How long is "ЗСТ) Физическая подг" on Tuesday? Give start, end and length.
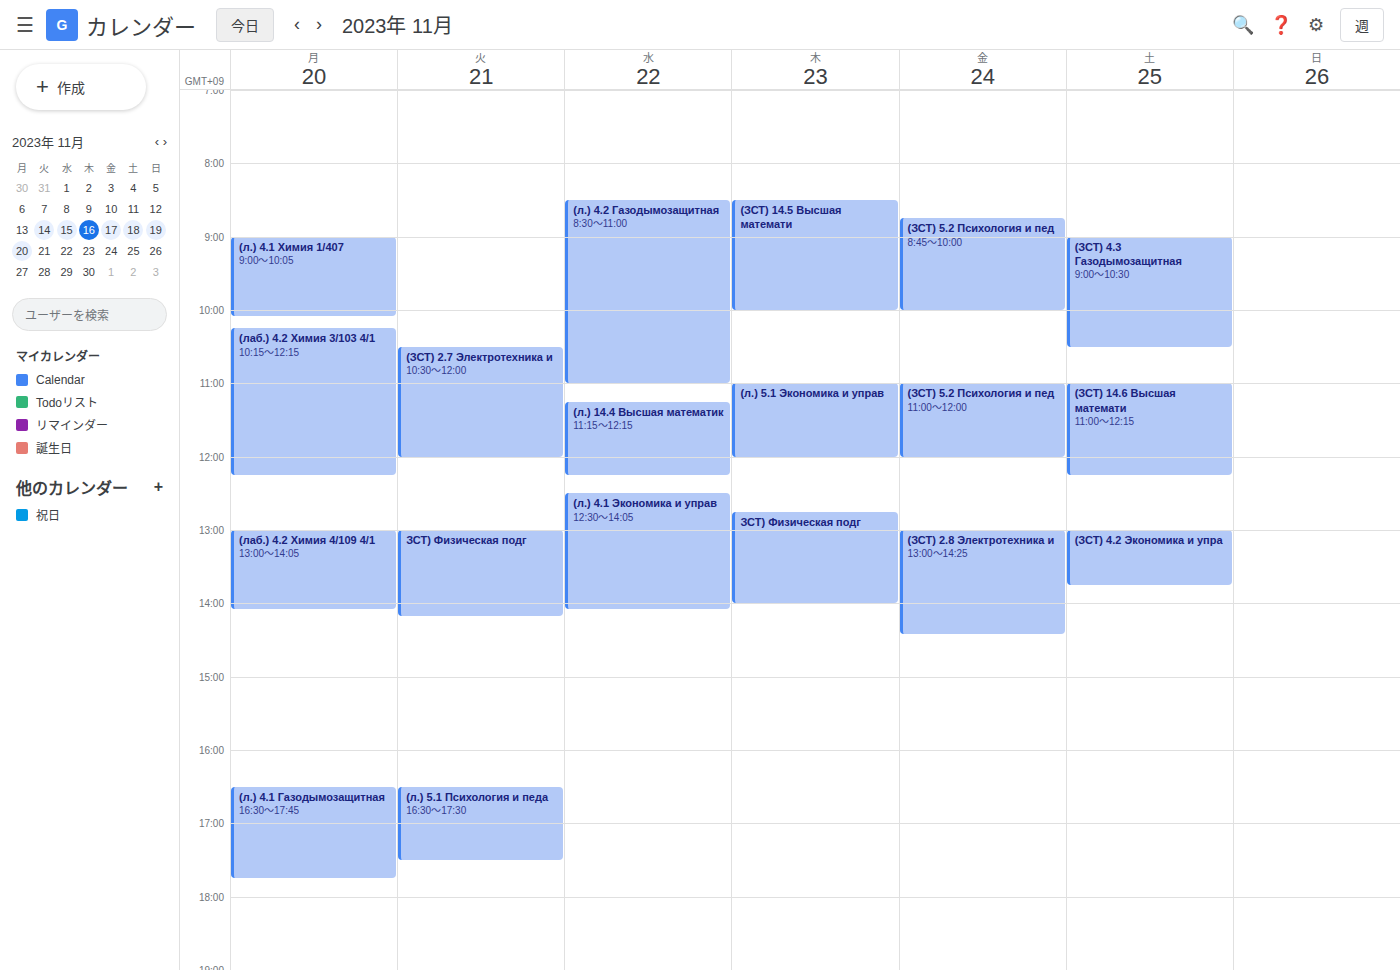
1:00 PM to 2:10 PM, 1 hour 10 minutes